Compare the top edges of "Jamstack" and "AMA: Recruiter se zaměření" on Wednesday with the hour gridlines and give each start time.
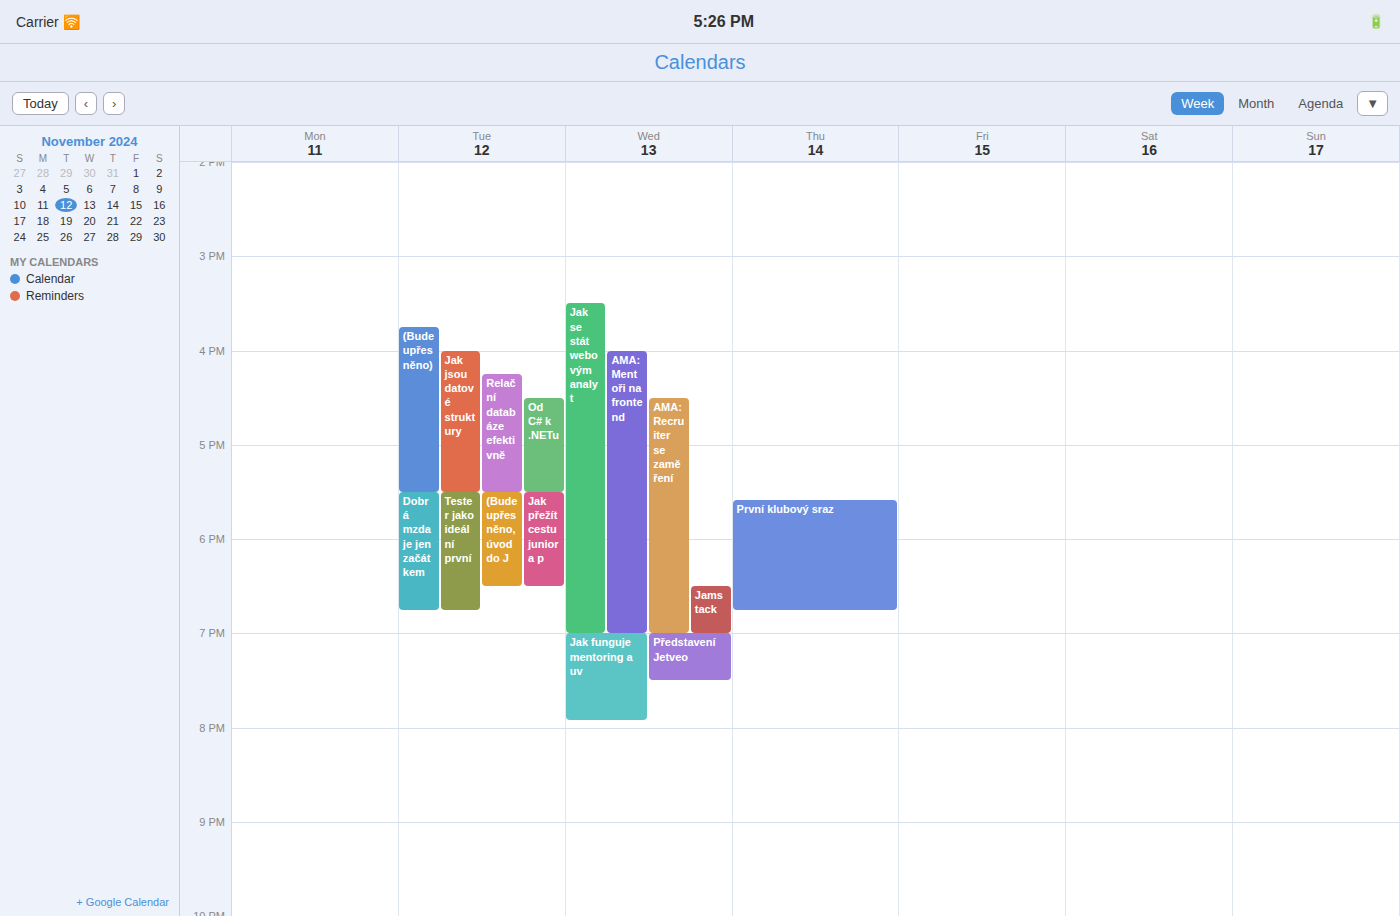
"Jamstack": 6:30 PM, halfway between the 6 PM and 7 PM lines. "AMA: Recruiter se zaměření": 4:30 PM, halfway between the 4 PM and 5 PM lines.